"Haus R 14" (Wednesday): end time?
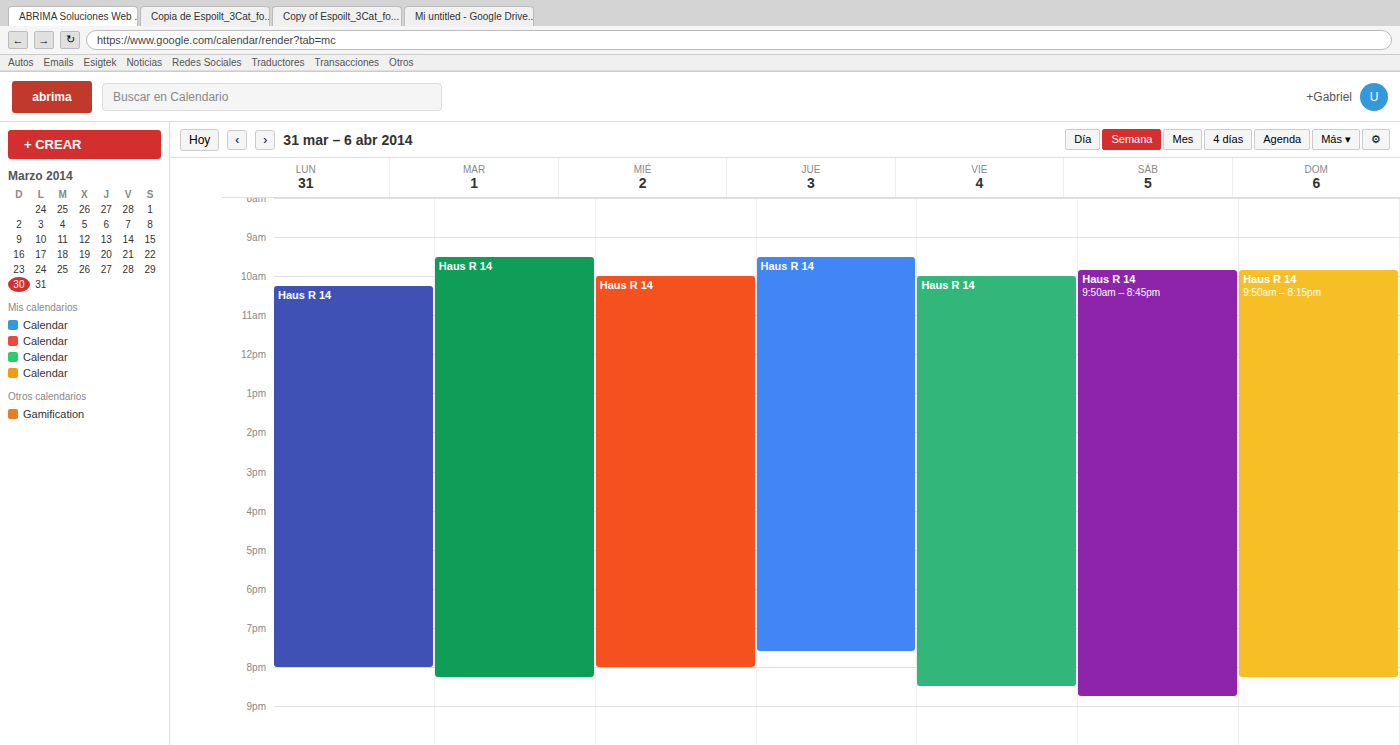
8:00 PM